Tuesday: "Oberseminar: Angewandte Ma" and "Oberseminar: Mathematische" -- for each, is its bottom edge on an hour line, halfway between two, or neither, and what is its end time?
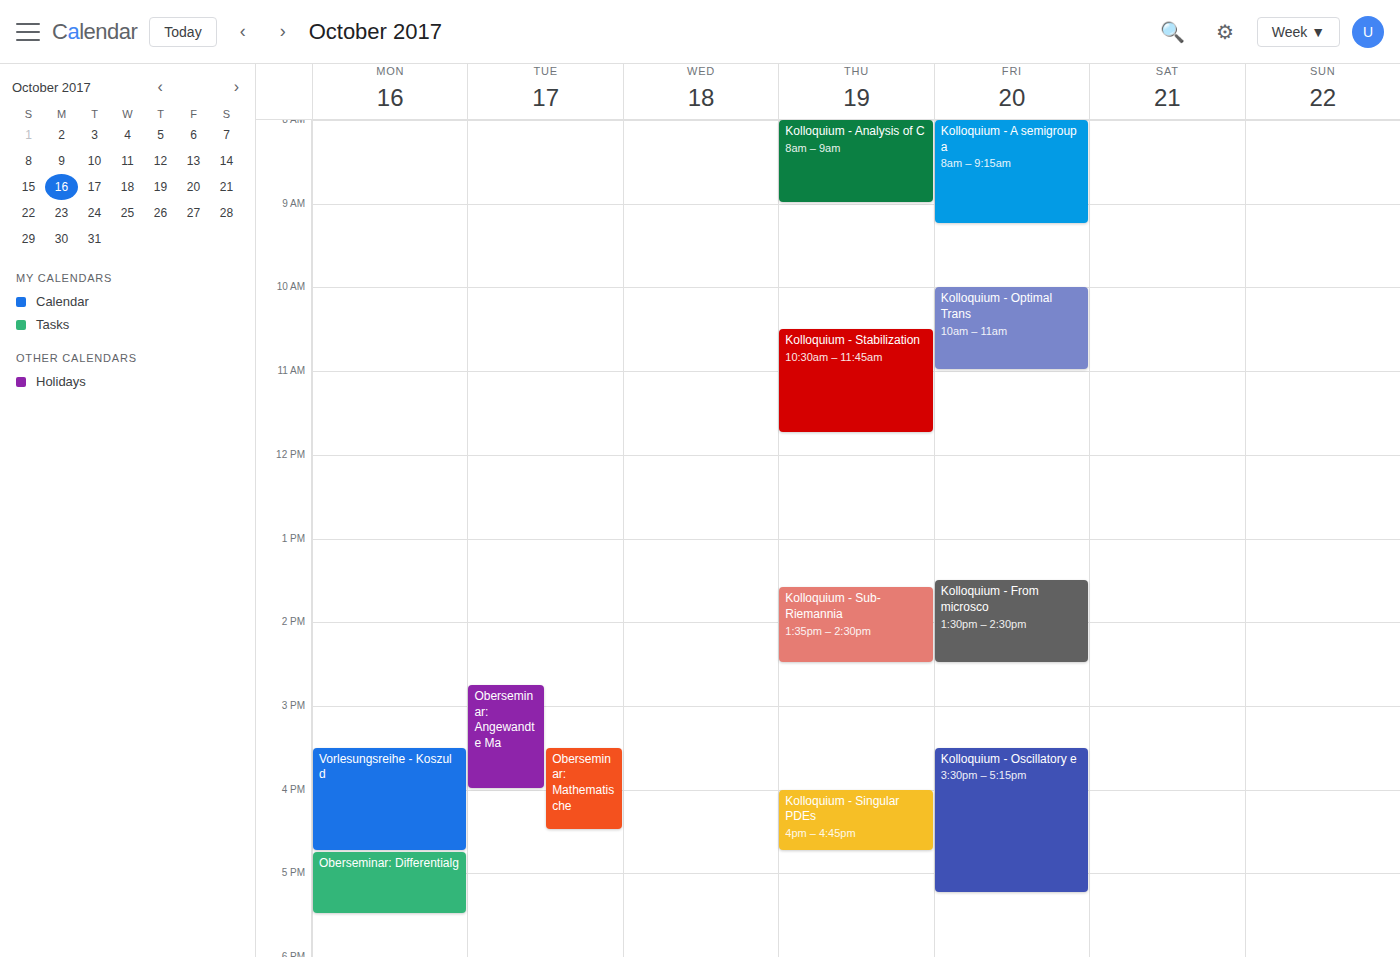
"Oberseminar: Angewandte Ma": 4:00 PM, exactly on the 4 PM line. "Oberseminar: Mathematische": 4:30 PM, halfway between the 4 PM and 5 PM lines.